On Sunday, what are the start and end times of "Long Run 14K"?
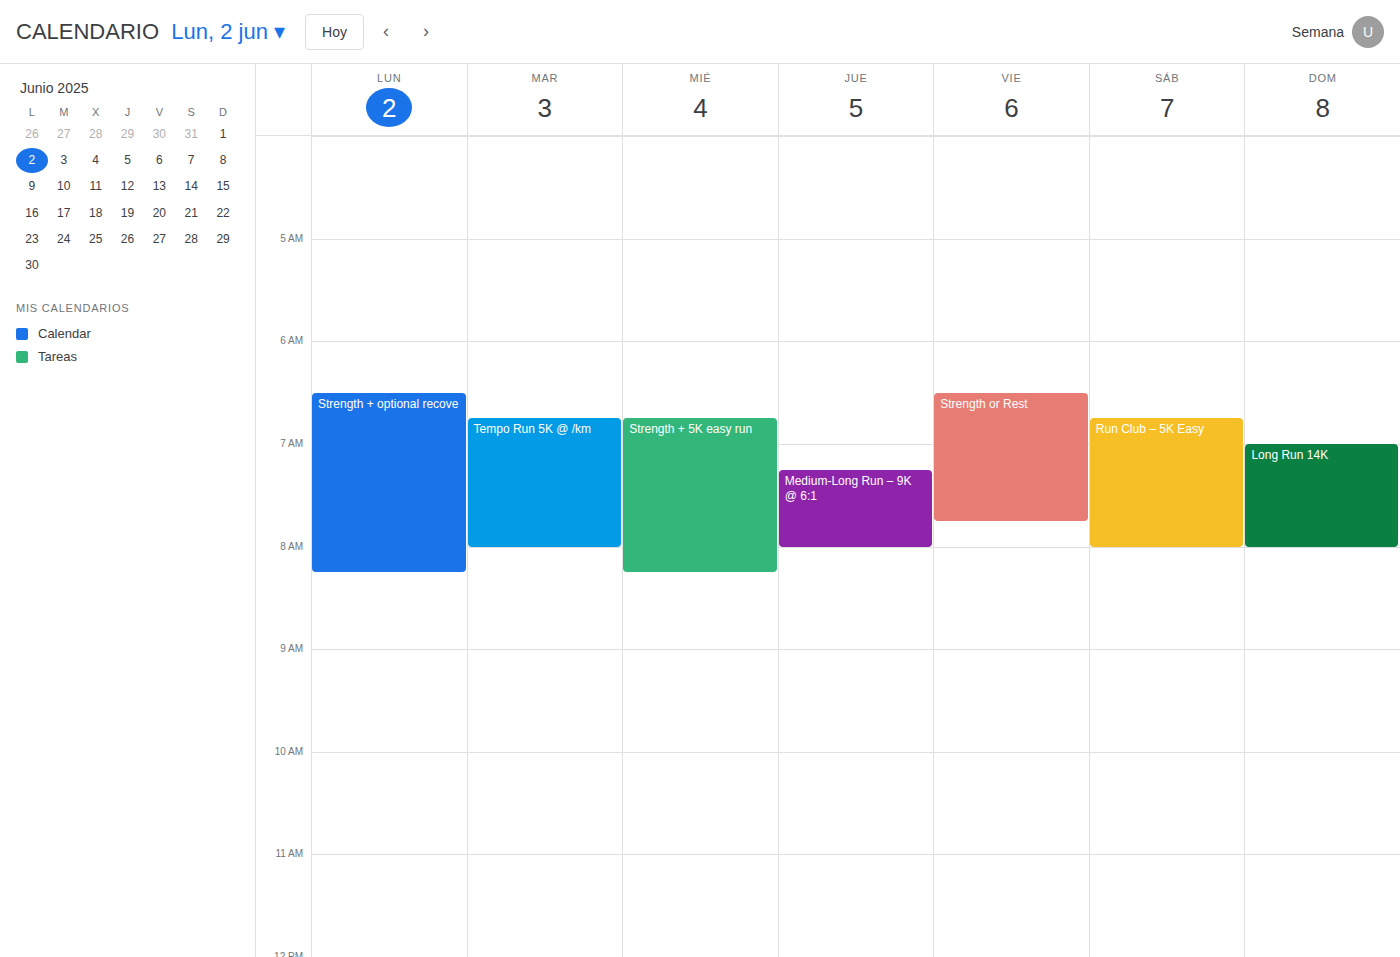
7:00 AM to 8:00 AM